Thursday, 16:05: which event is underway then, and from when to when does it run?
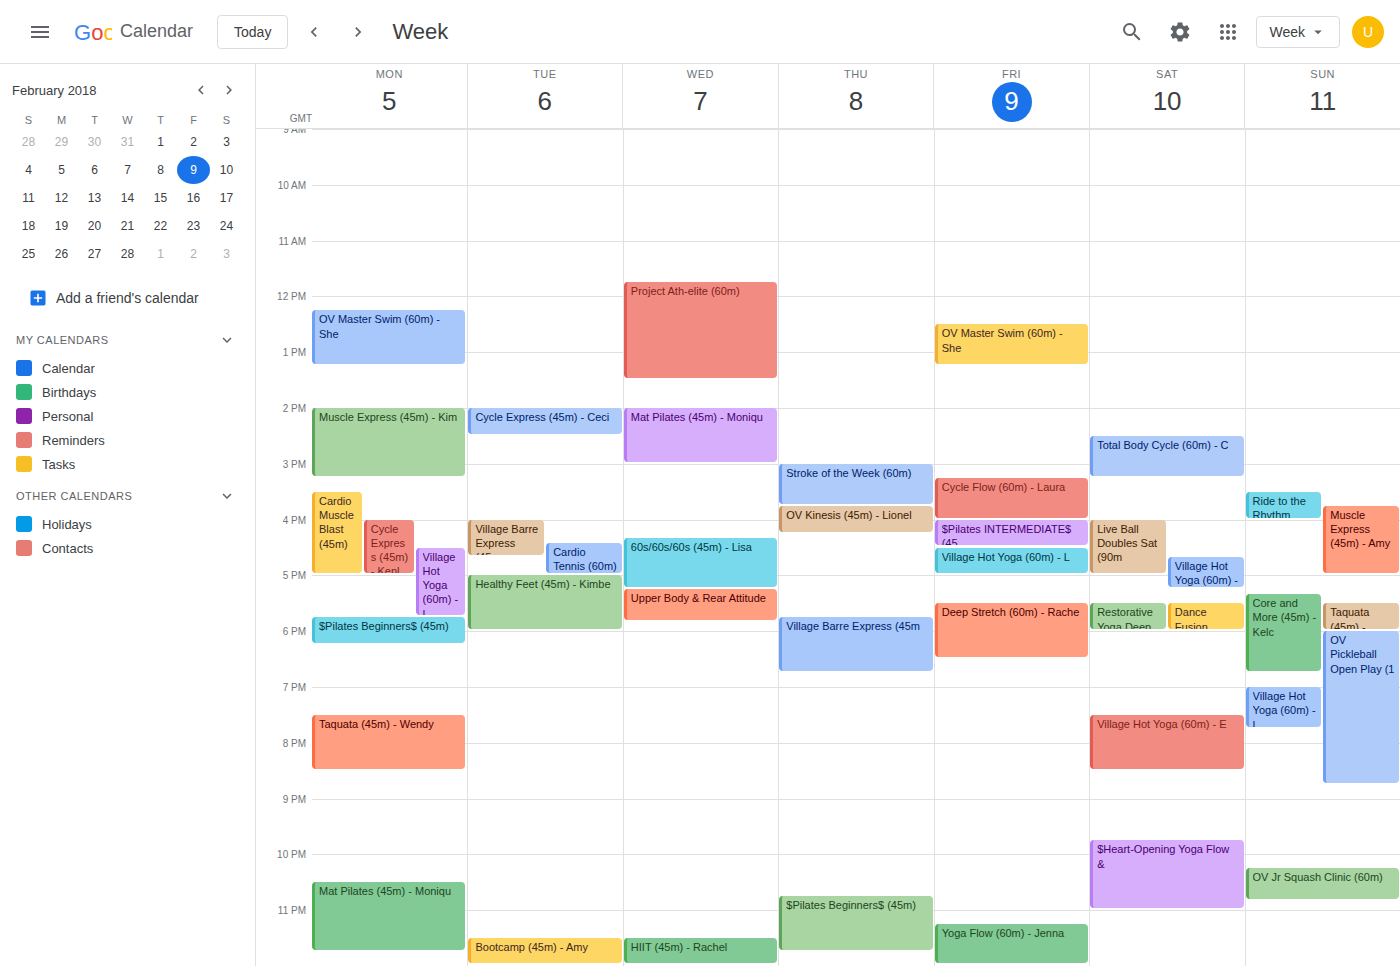
"OV Kinesis (45m) - Lionel", 15:45 to 16:15